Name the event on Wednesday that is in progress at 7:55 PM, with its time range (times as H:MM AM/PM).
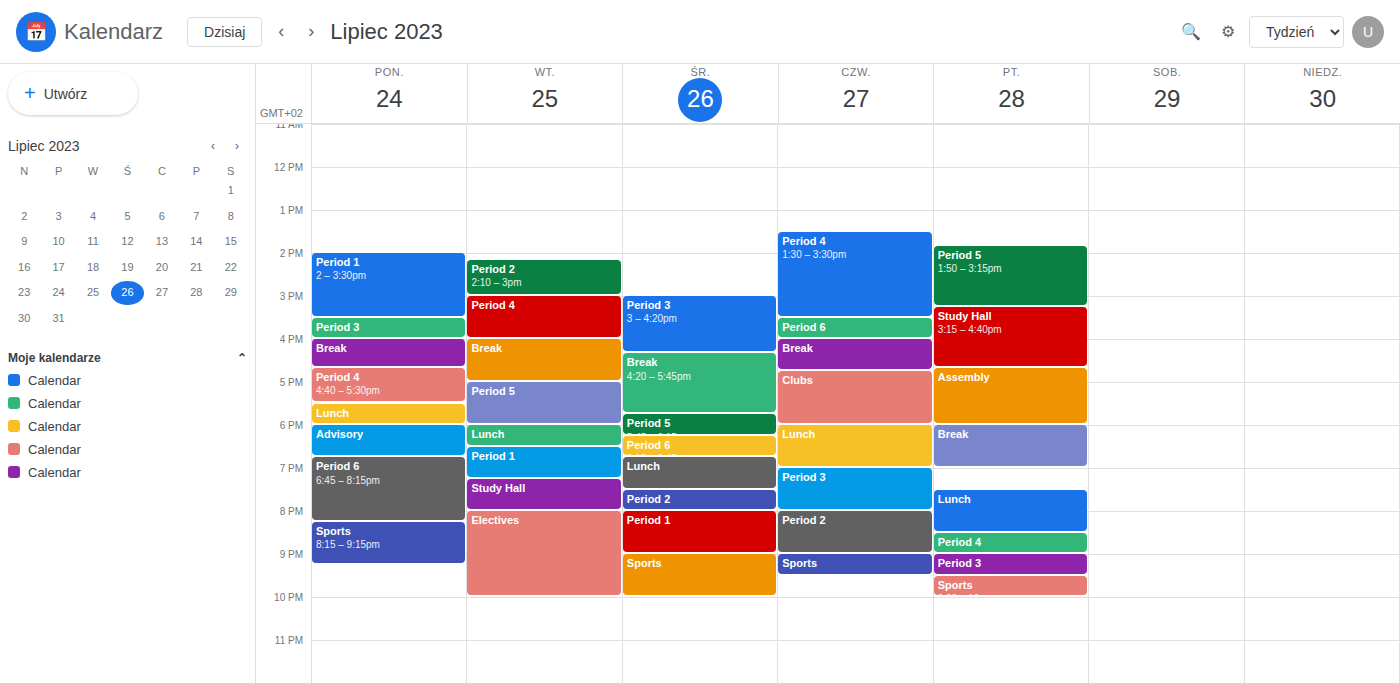
"Period 2", 7:30 PM to 8:00 PM